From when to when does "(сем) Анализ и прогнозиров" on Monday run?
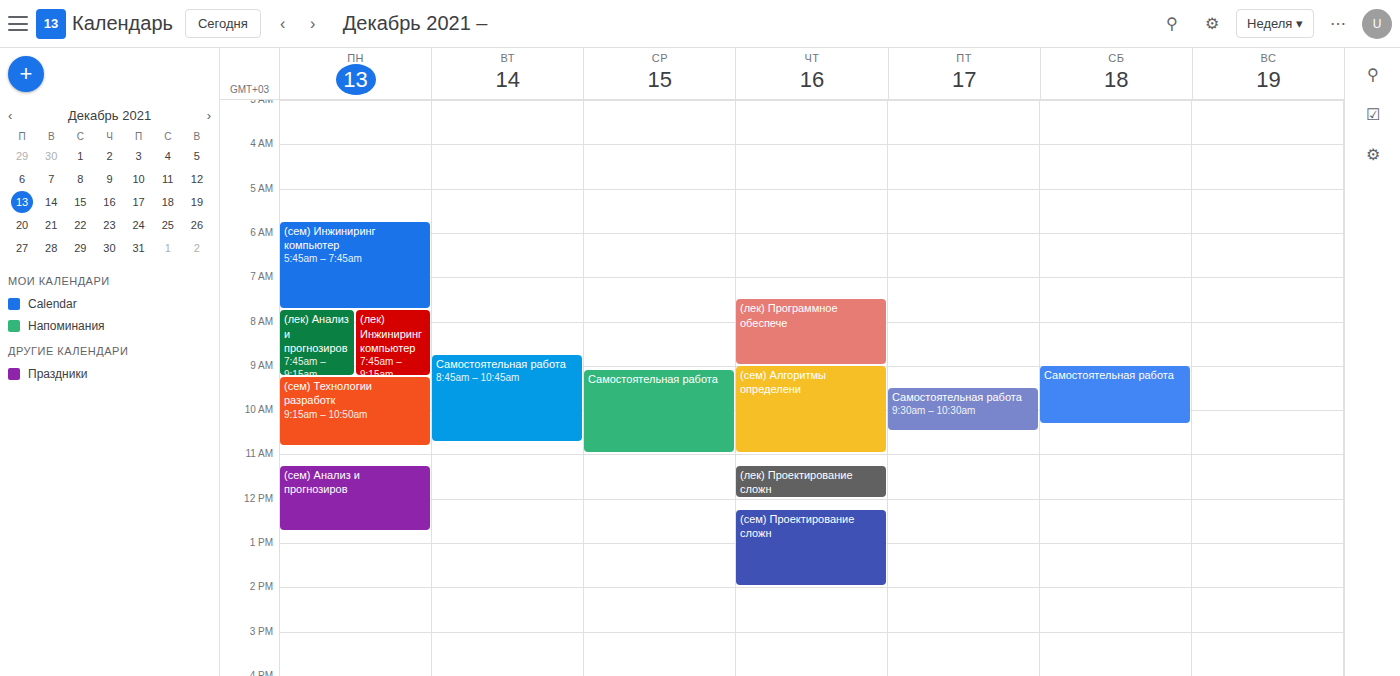
11:15 AM to 12:45 PM